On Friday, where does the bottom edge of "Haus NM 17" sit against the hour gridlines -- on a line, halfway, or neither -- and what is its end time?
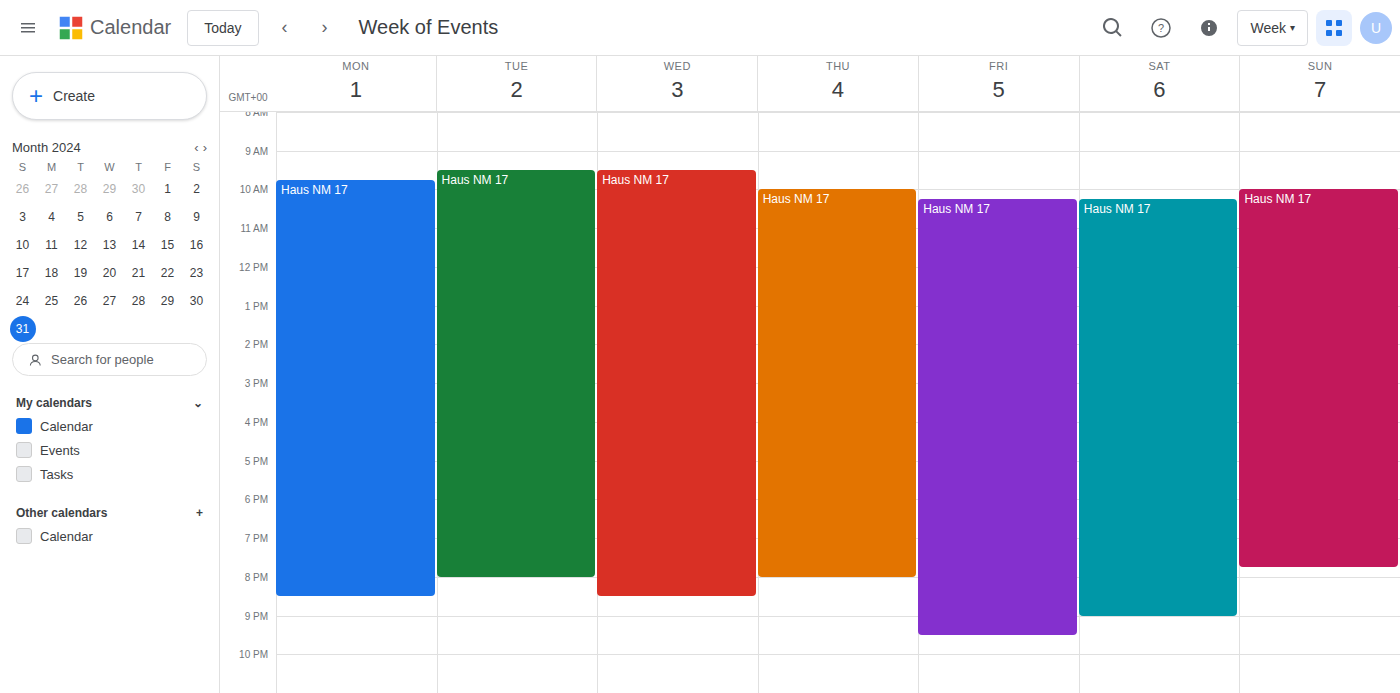
21:30 -- halfway between the 21:00 and 22:00 lines.